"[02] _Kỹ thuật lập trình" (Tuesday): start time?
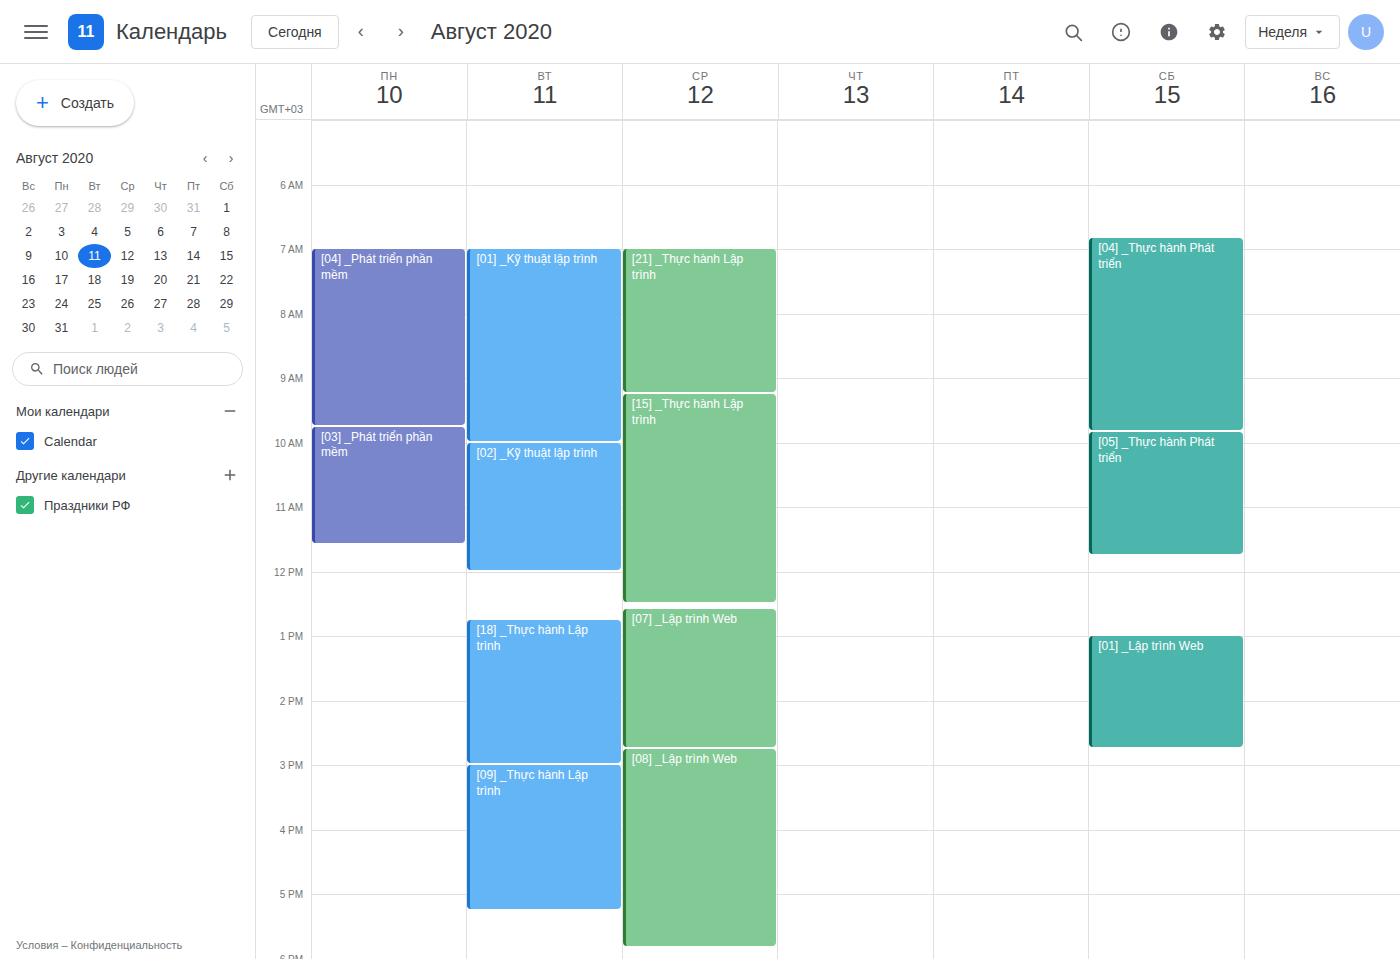
10:00 AM